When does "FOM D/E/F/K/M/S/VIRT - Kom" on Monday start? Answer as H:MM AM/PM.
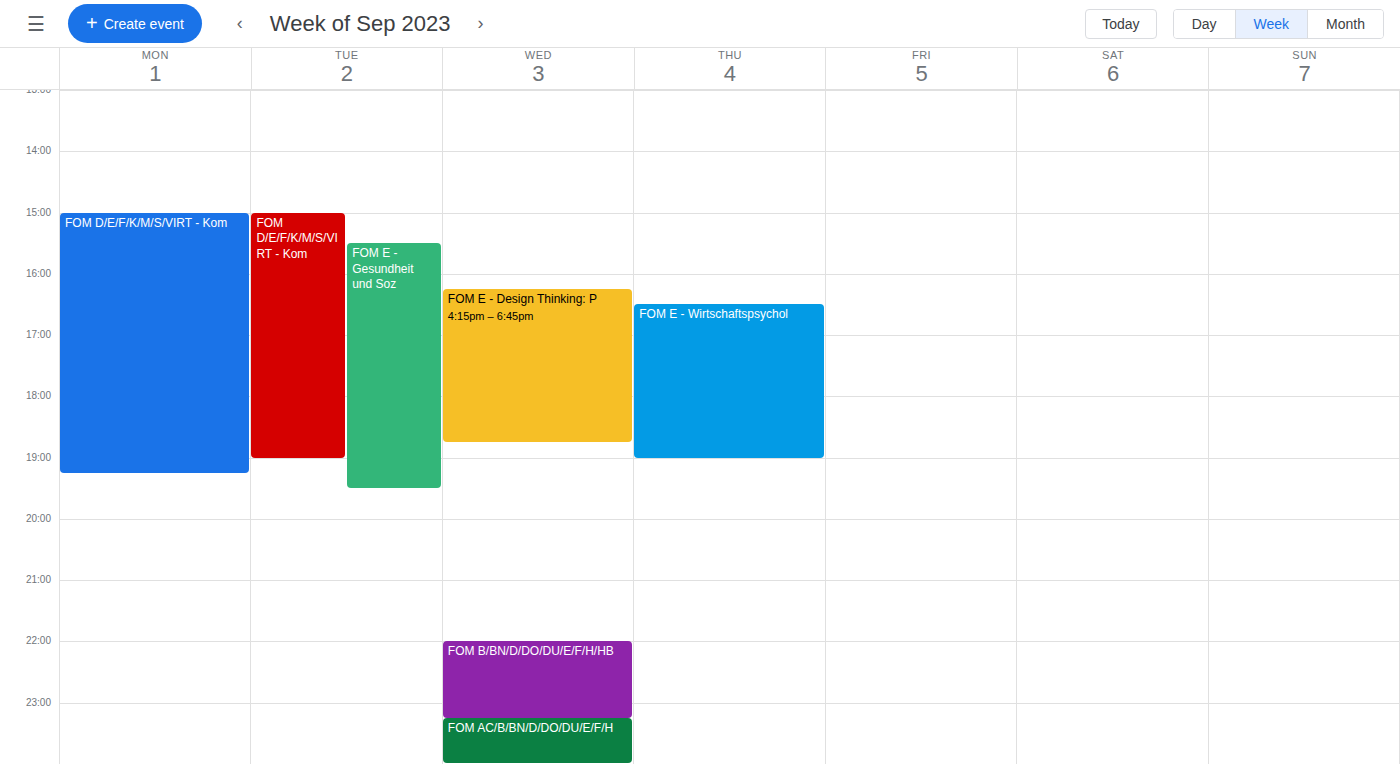
3:00 PM